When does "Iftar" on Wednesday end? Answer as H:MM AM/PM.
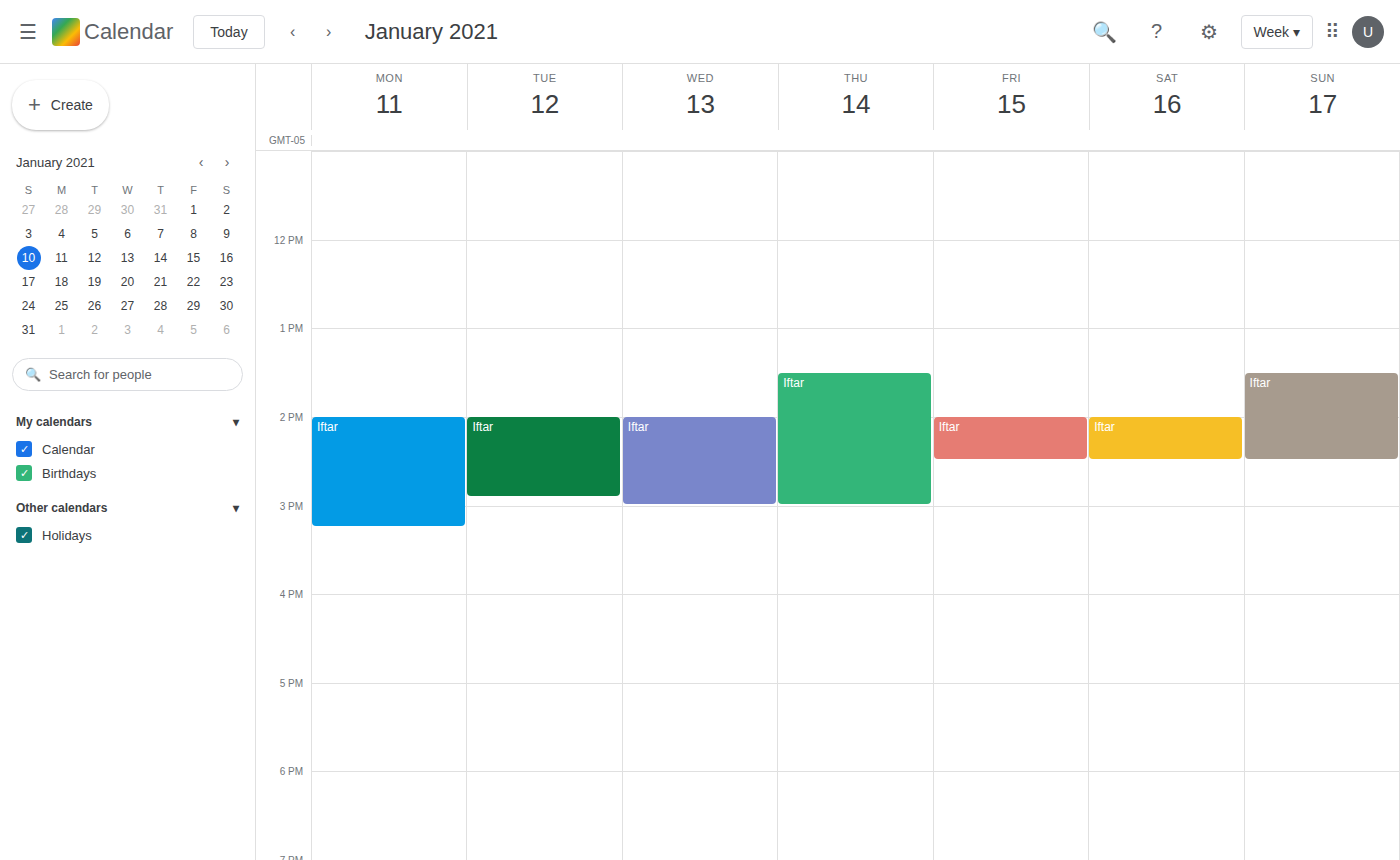
3:00 PM